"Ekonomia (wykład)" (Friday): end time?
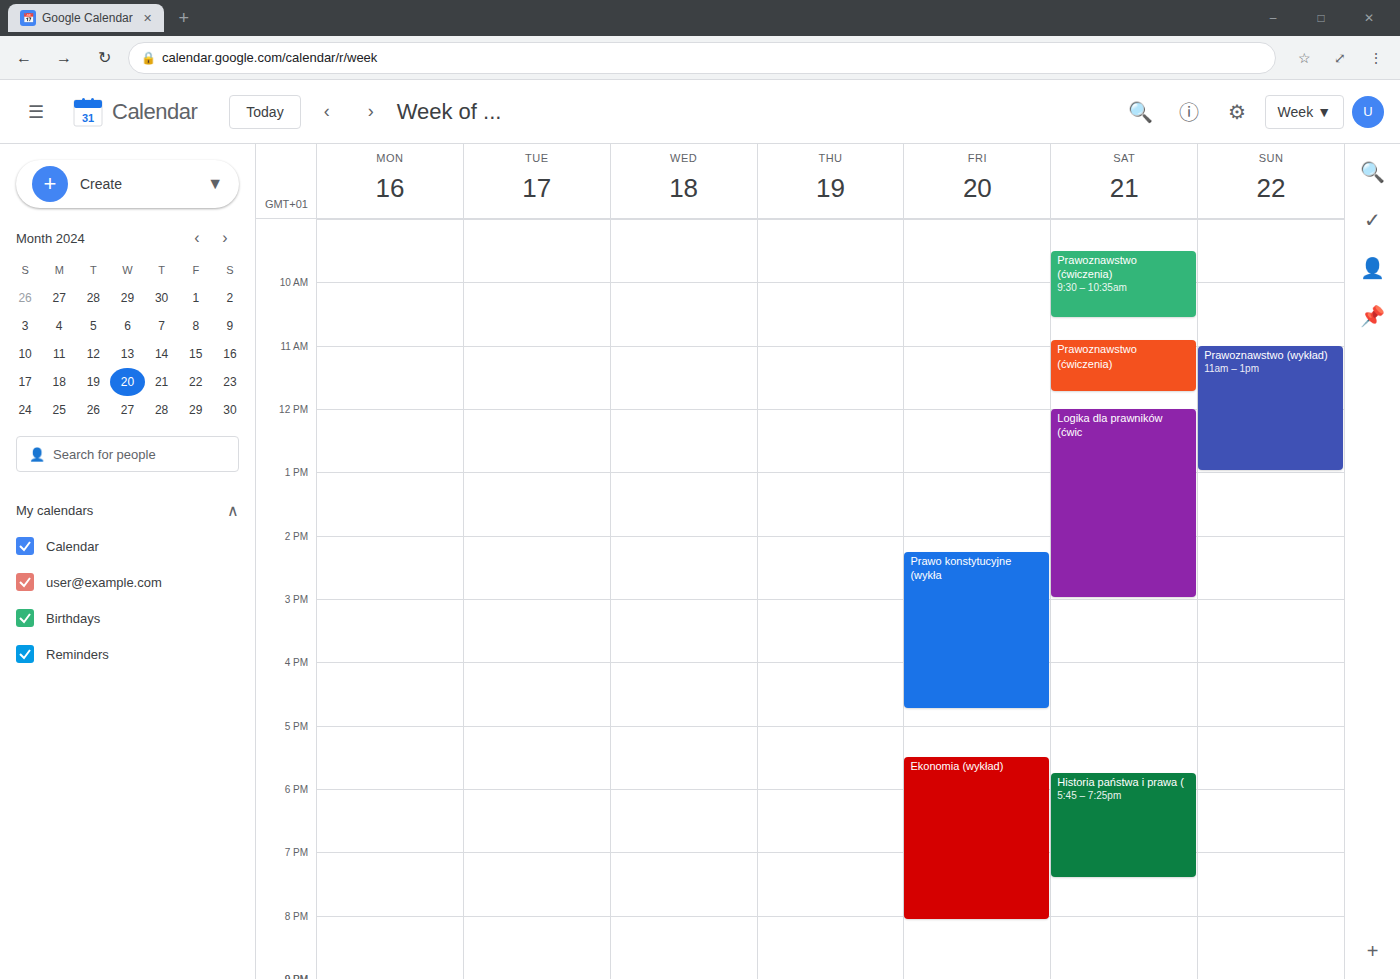
8:05 PM